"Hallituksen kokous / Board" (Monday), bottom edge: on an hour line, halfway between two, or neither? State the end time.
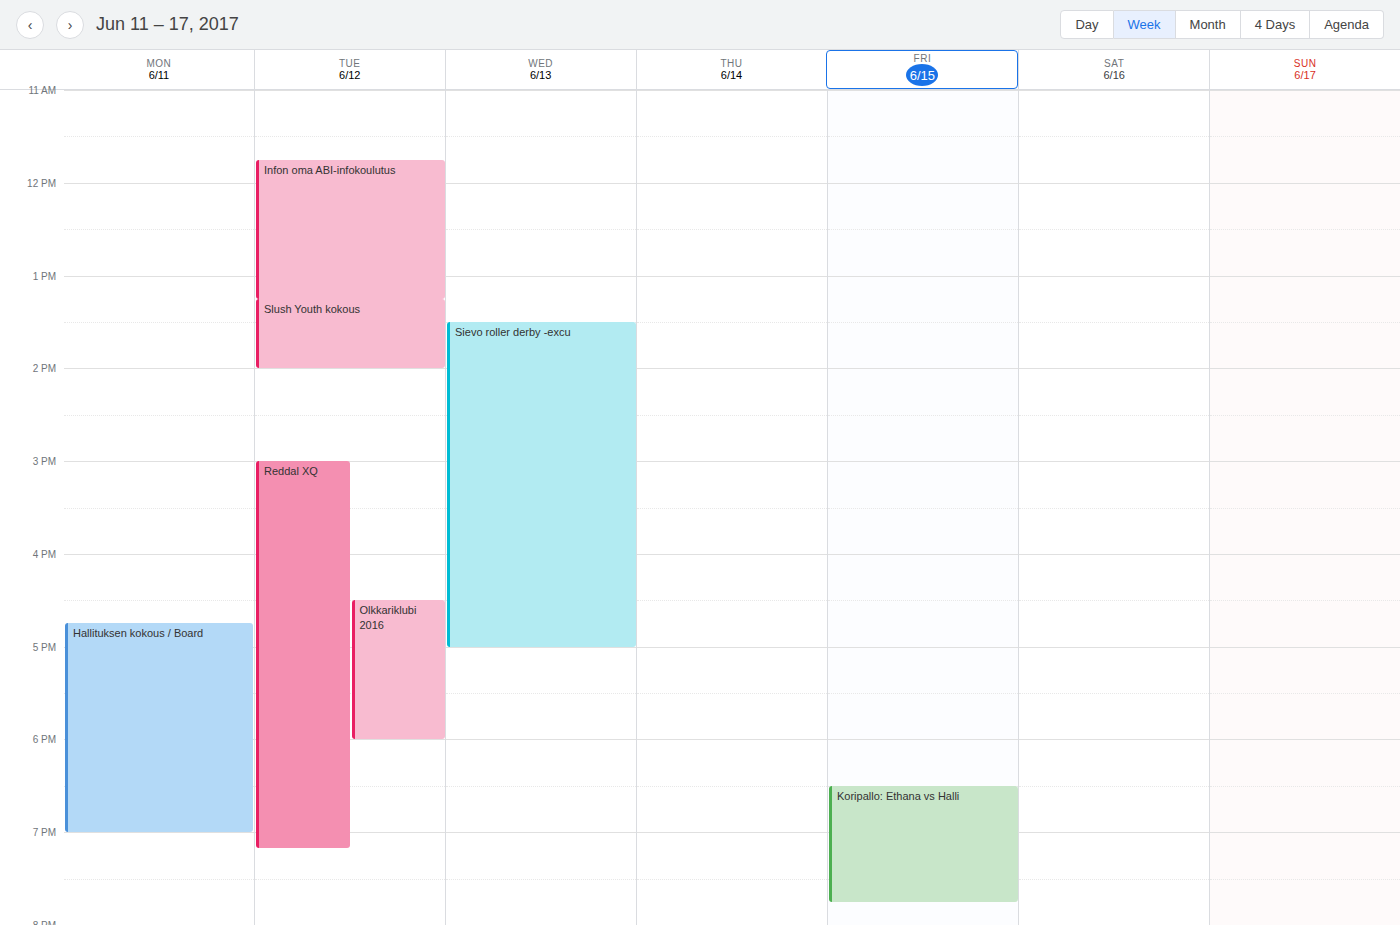
7:00 PM -- exactly on the 7 PM line.